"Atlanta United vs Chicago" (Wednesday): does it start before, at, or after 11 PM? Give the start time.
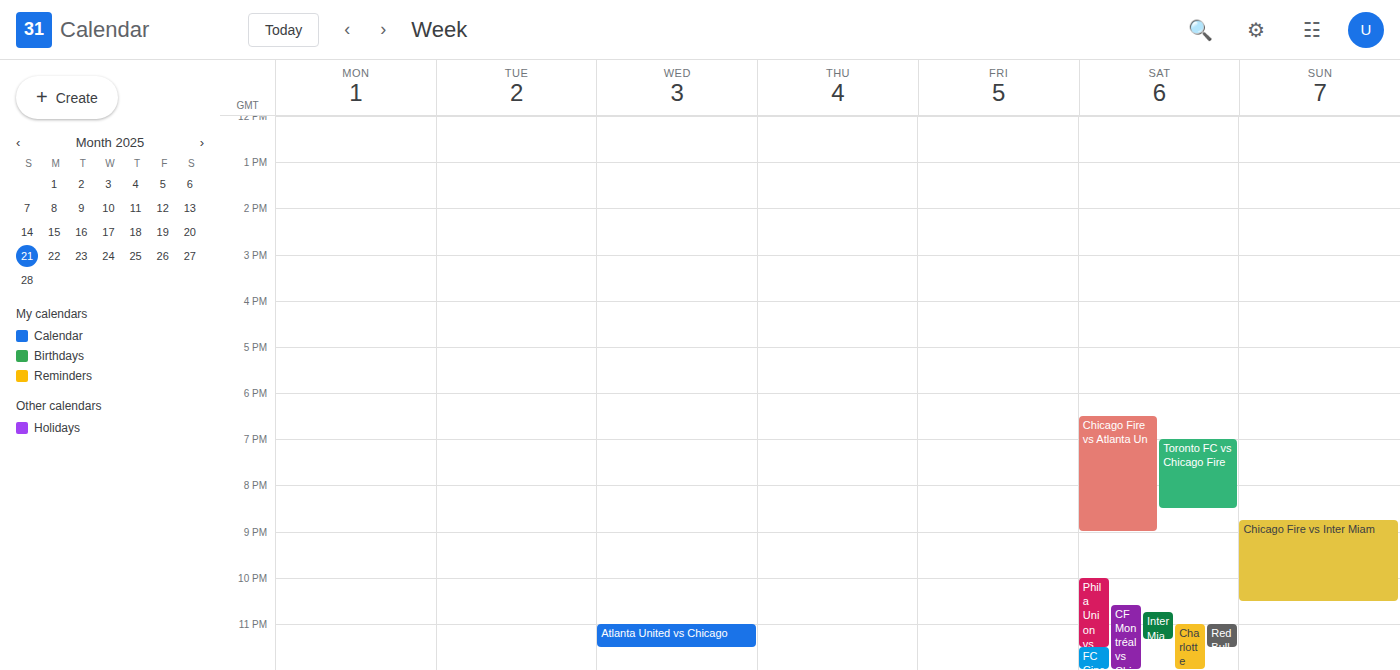
11:00 PM -- exactly at 11 PM, on the 11 PM line.